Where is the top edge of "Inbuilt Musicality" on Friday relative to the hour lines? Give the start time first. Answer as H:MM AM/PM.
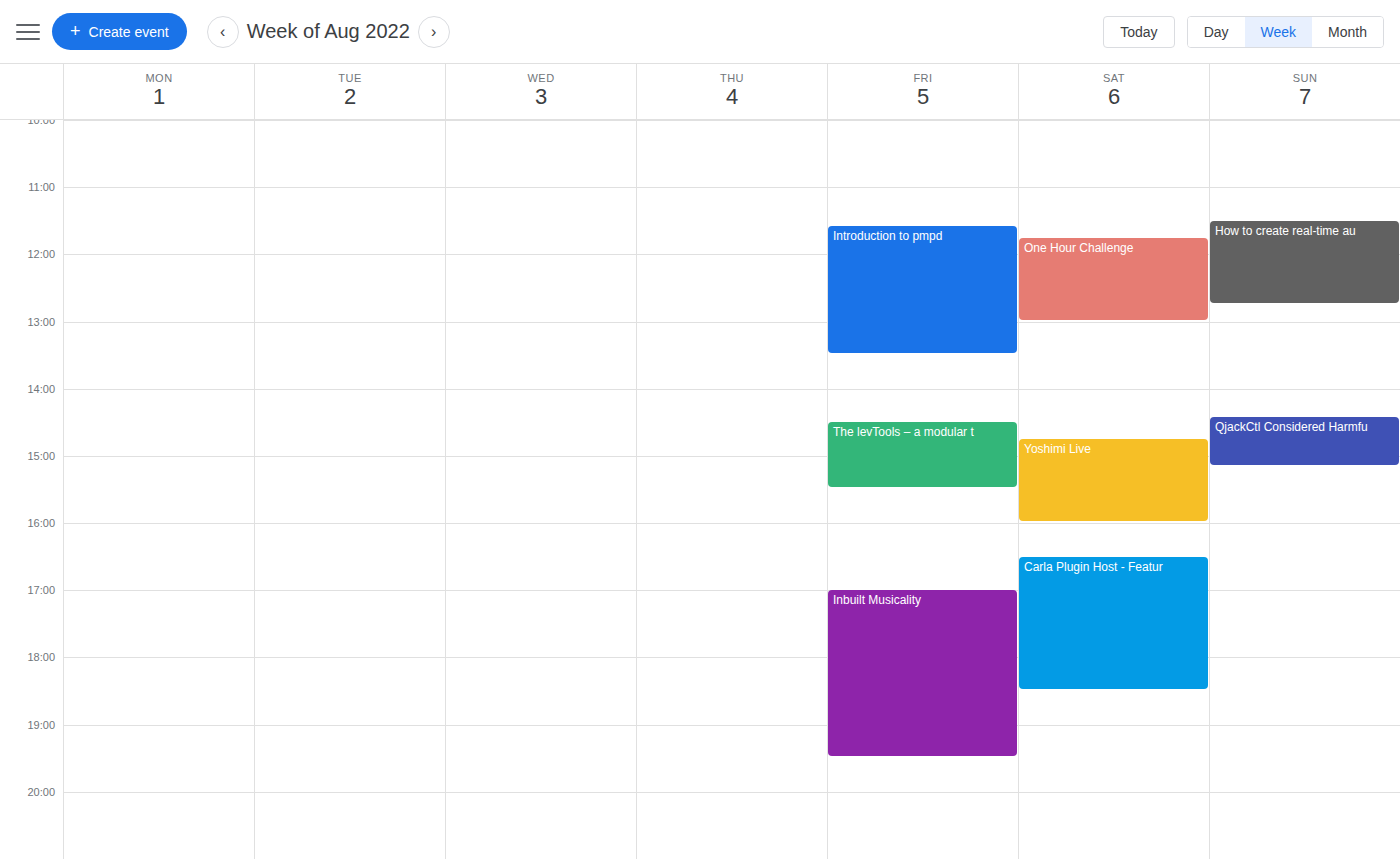
5:00 PM -- exactly on the 5 PM line.